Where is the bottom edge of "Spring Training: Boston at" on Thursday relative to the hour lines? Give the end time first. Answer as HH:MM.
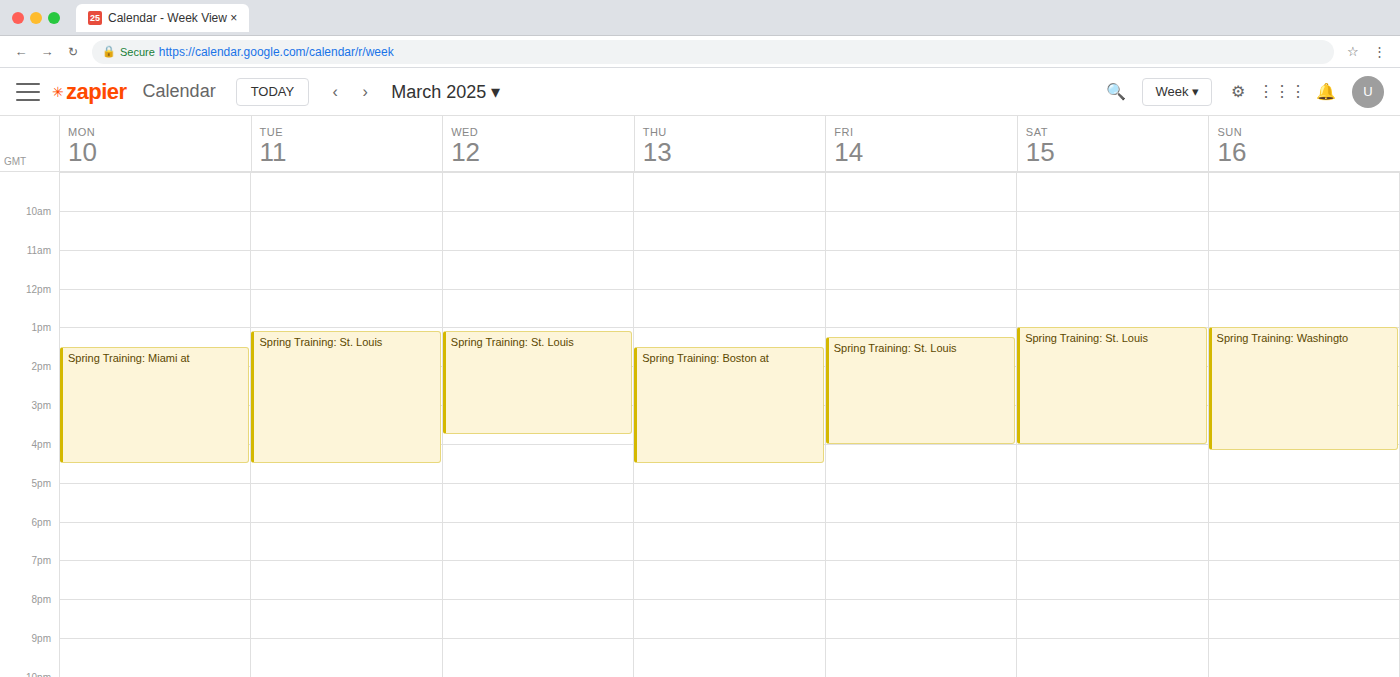
16:30 -- halfway between the 16:00 and 17:00 lines.